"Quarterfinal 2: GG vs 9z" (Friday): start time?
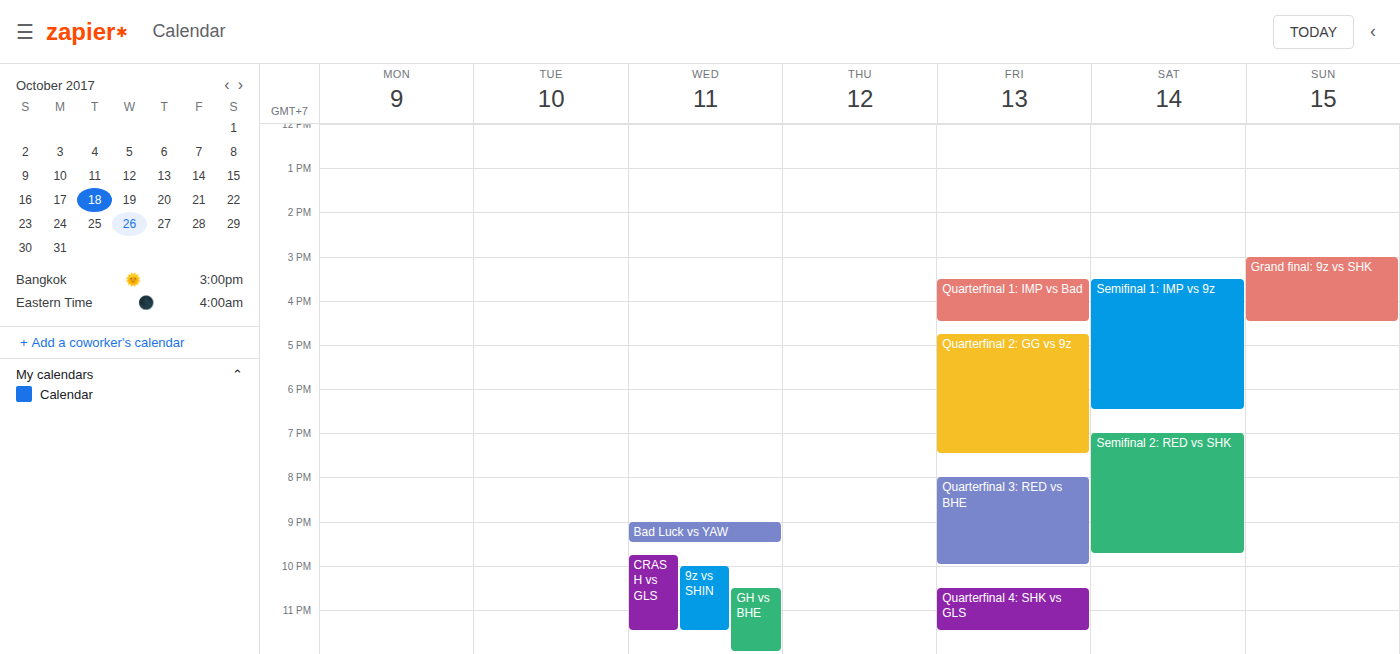
16:45